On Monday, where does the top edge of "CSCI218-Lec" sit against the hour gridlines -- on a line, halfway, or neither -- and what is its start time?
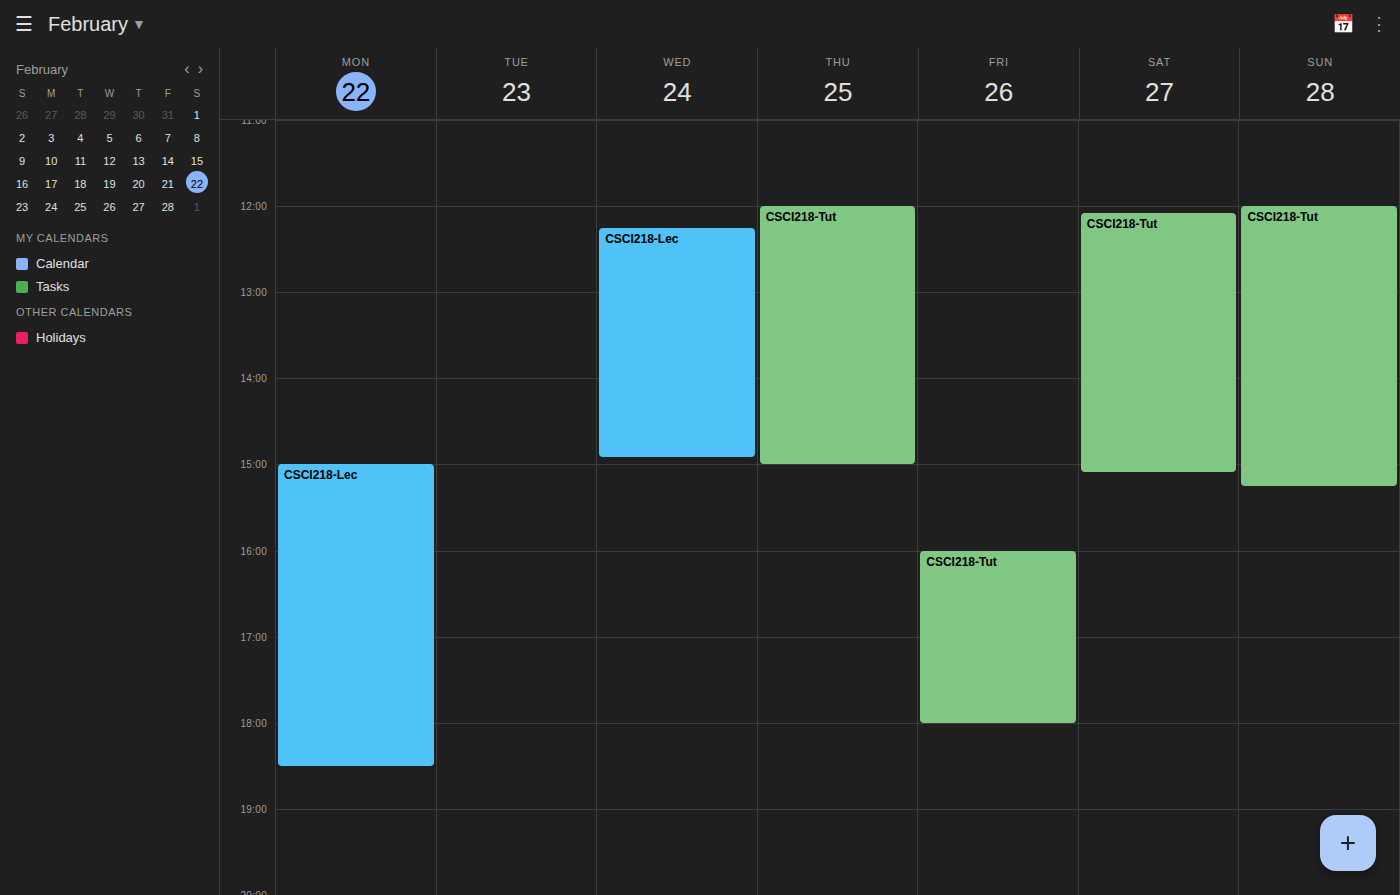
3:00 PM -- exactly on the 3 PM line.